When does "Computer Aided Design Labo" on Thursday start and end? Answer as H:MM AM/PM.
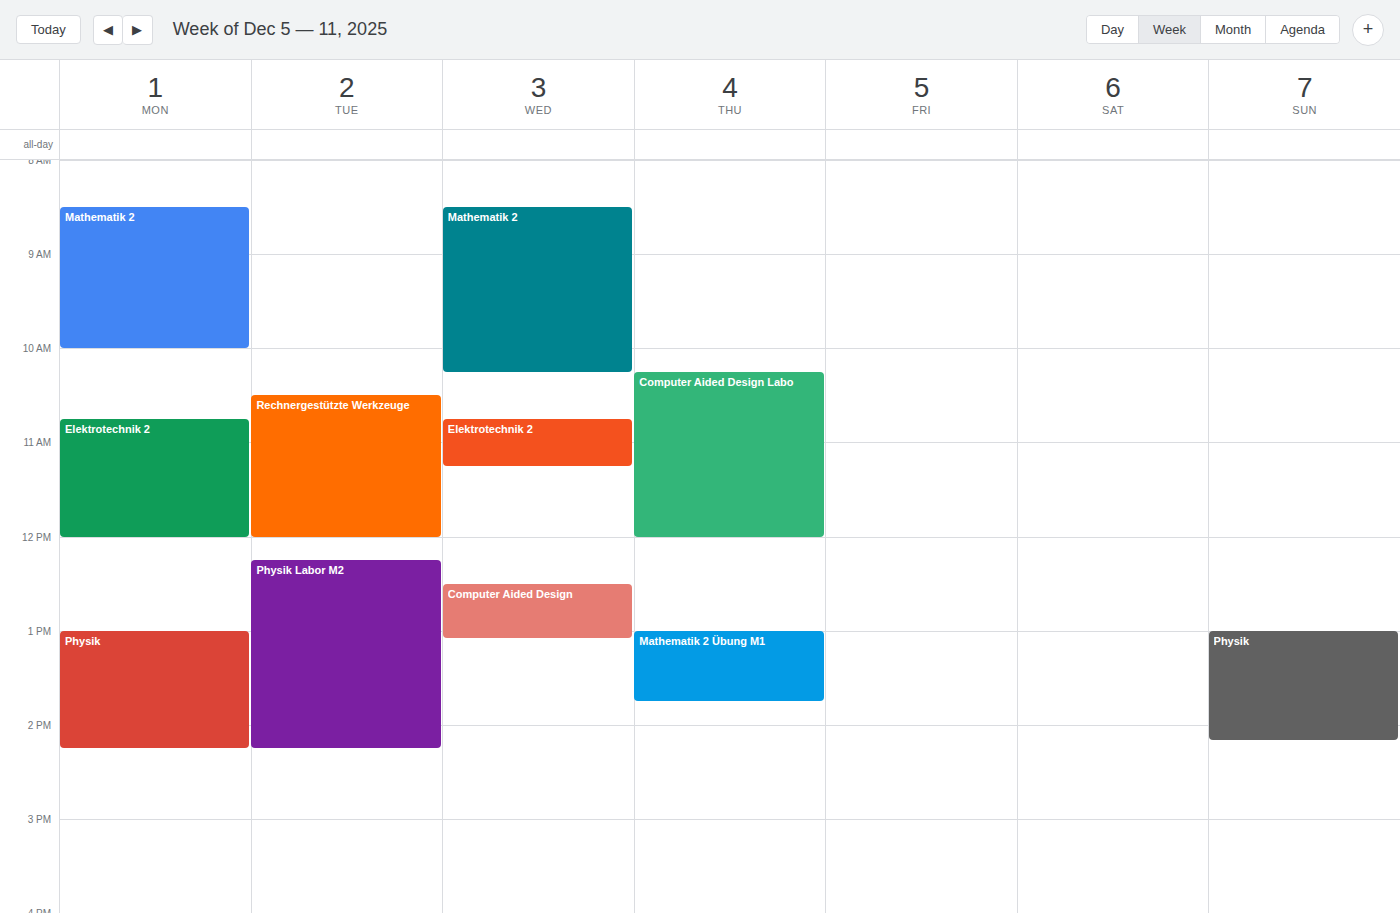
10:15 AM to 12:00 PM